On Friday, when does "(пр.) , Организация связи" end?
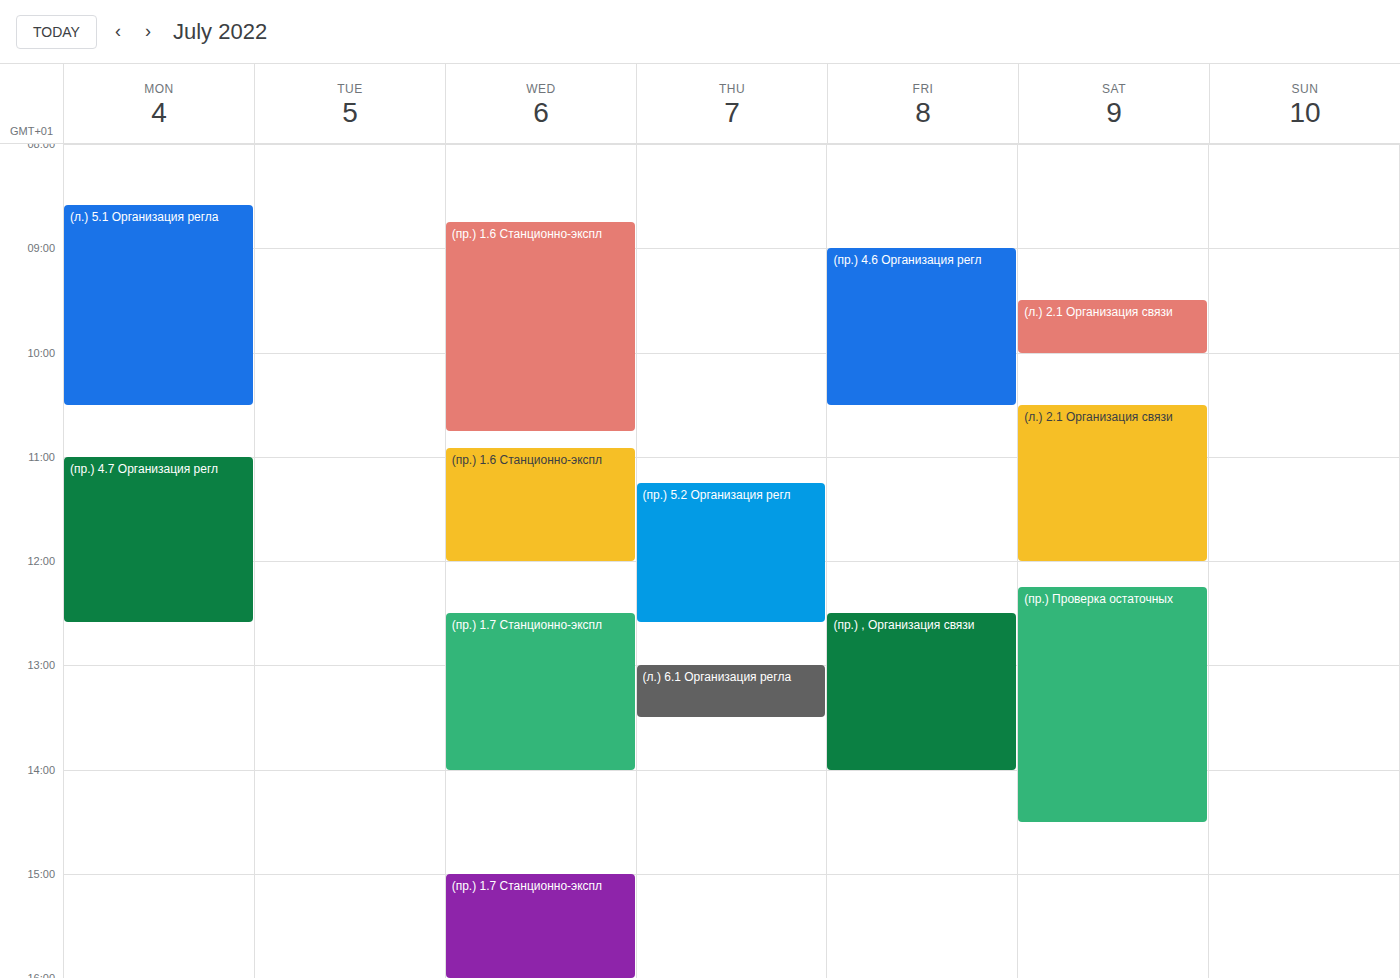
14:00